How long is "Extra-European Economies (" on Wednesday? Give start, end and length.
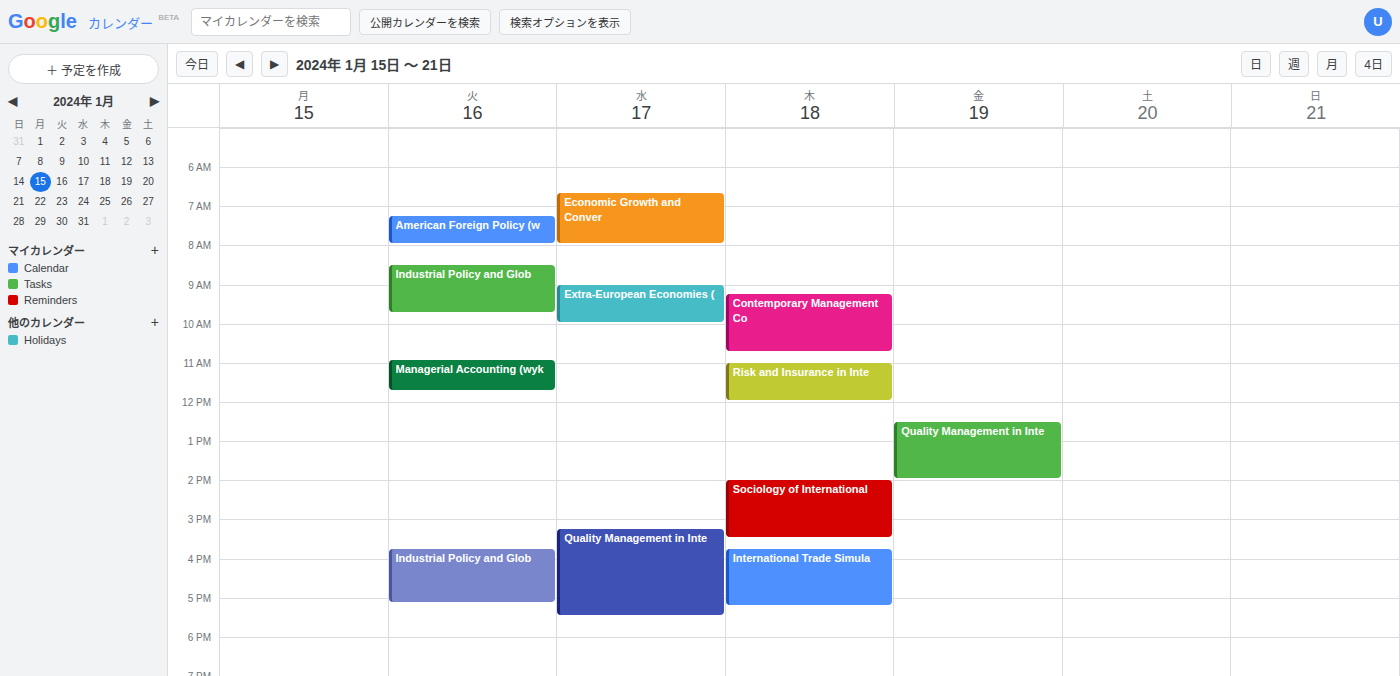
09:00 to 10:00, 1 hour